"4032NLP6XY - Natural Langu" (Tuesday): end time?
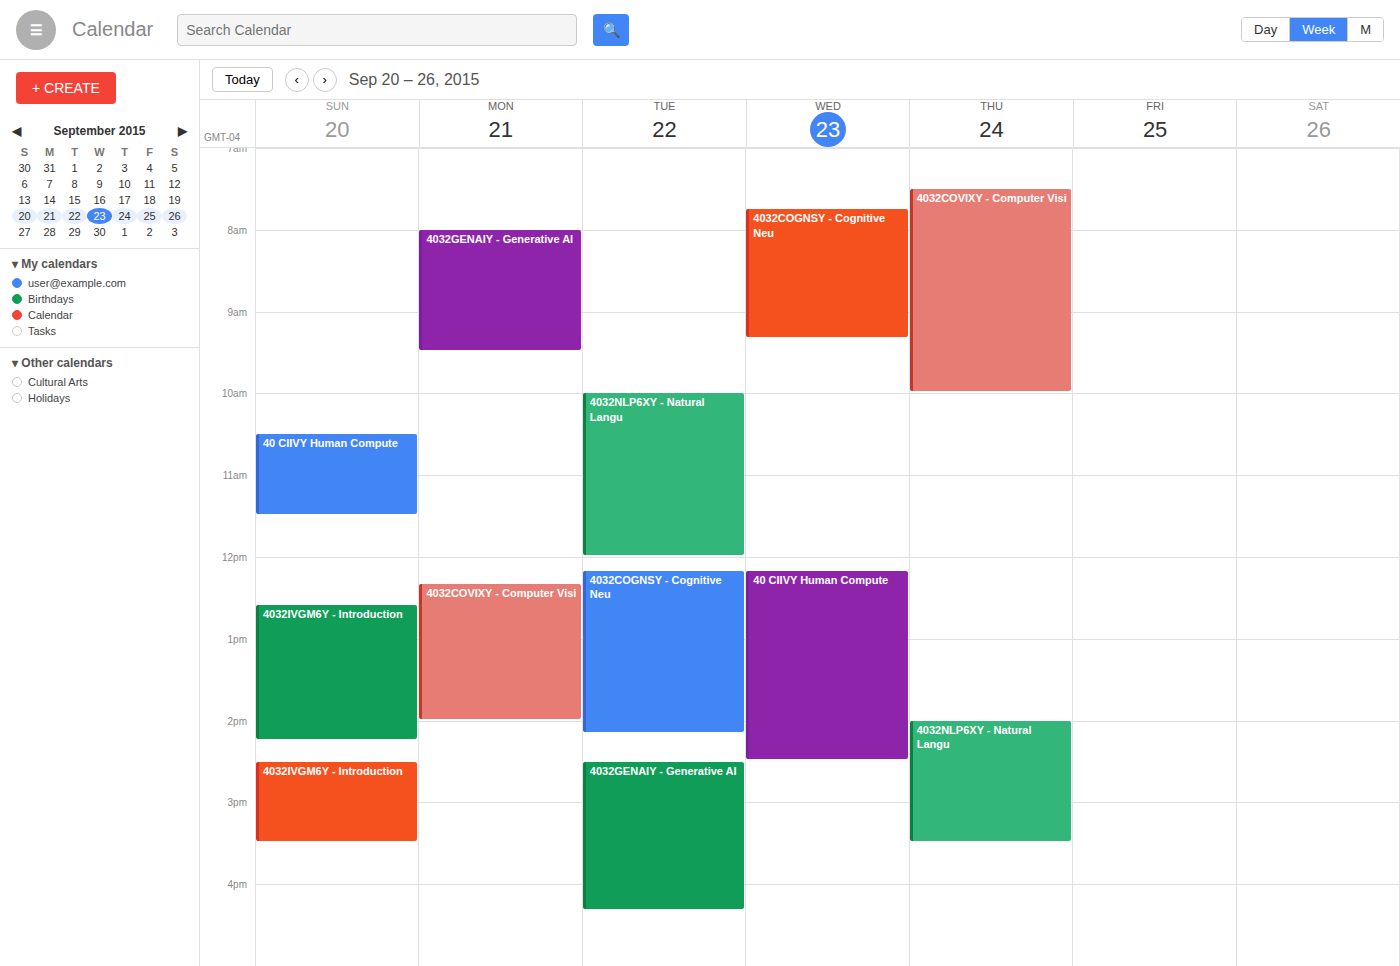
12:00 PM